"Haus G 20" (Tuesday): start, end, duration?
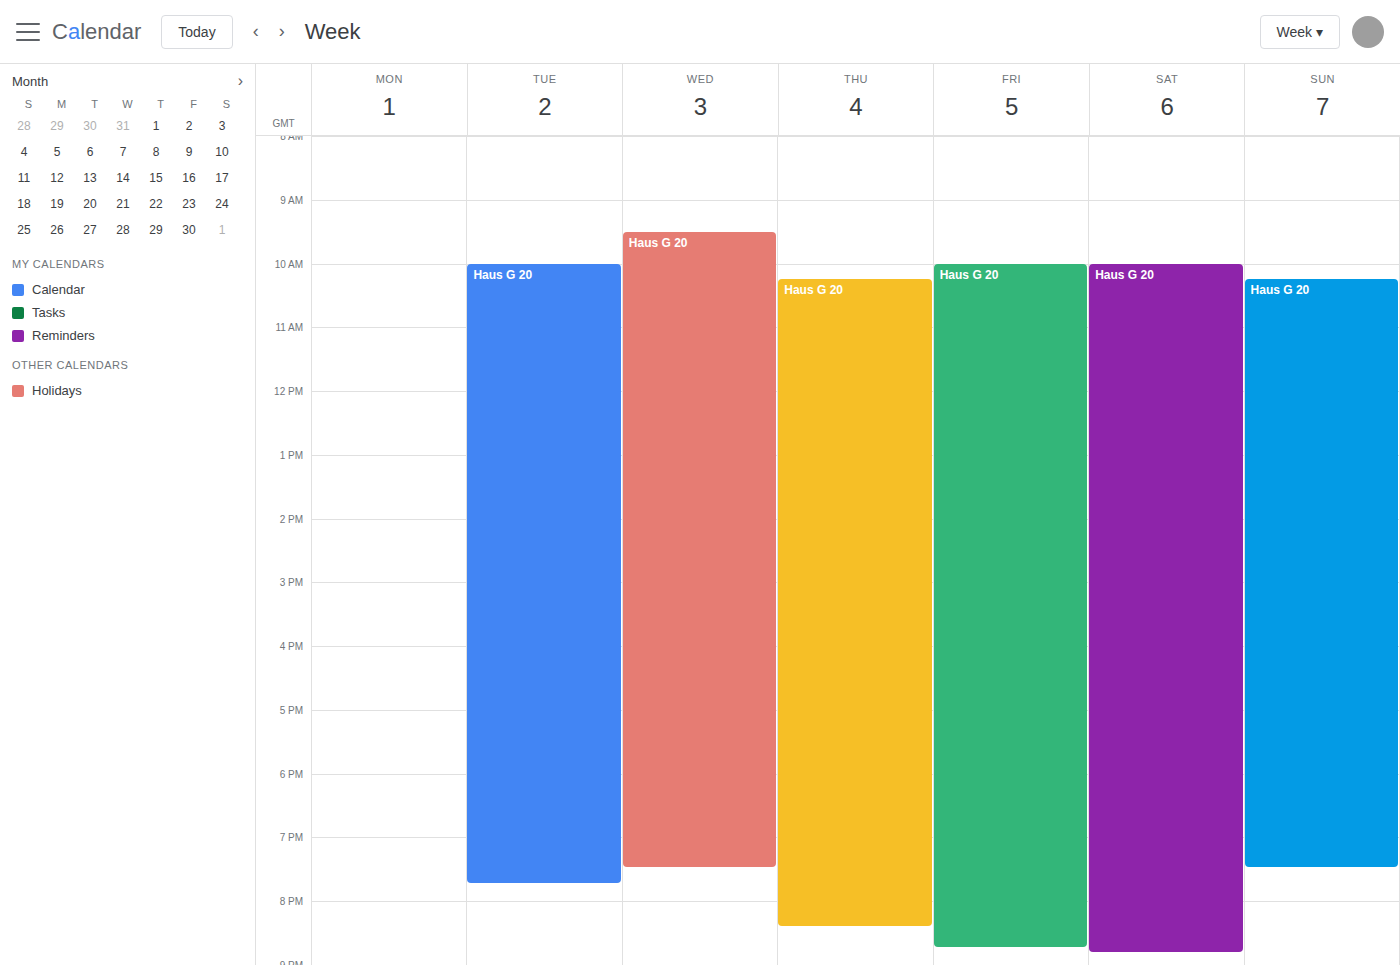
10:00 AM to 7:45 PM, 9 hours 45 minutes